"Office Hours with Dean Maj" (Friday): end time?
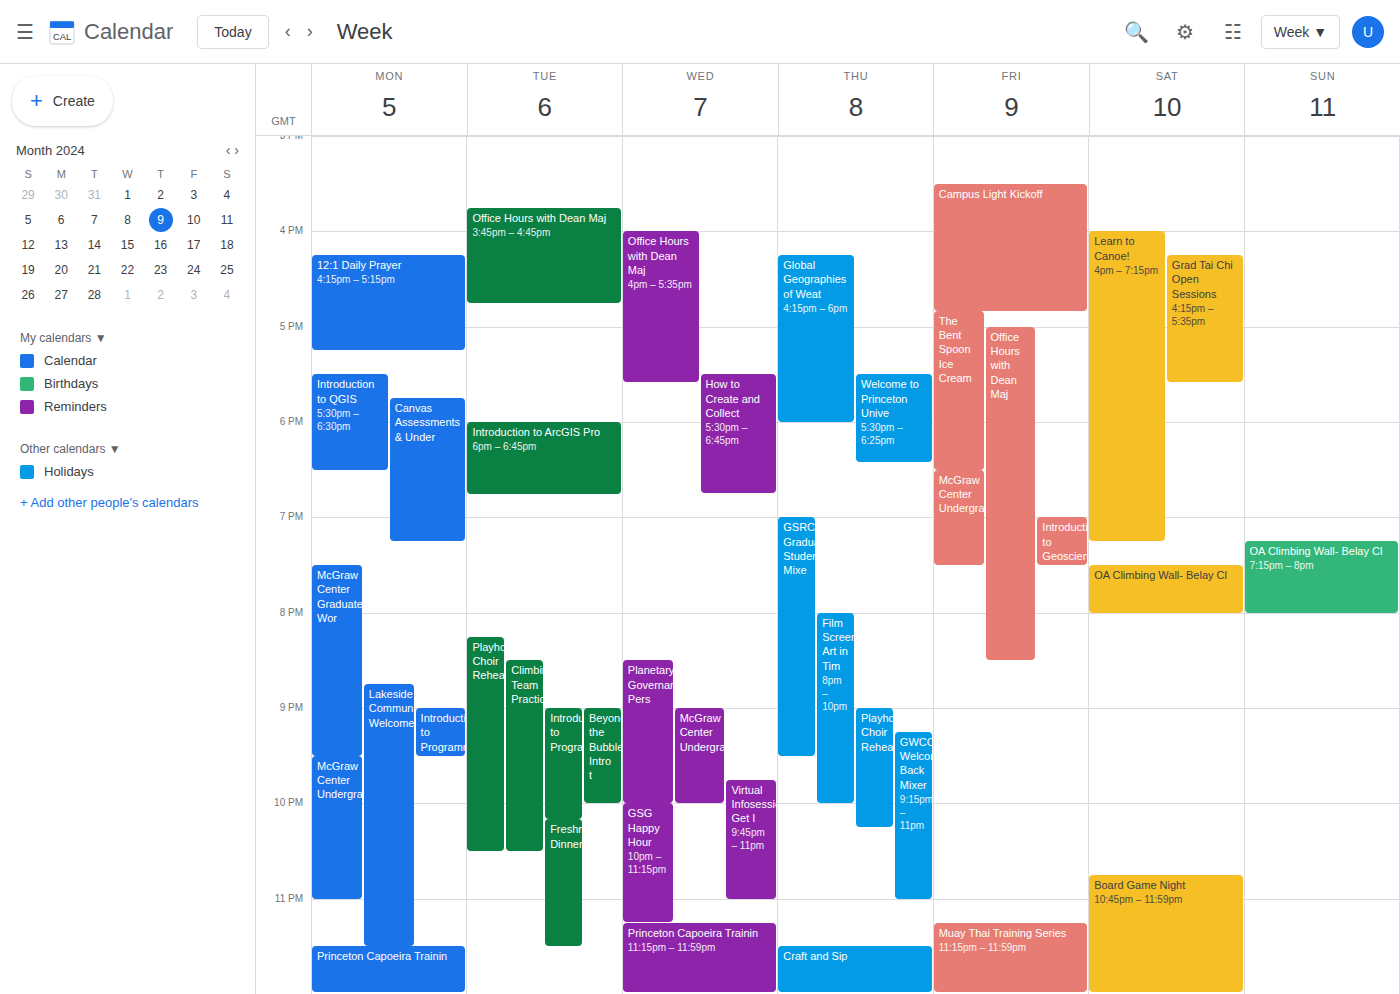
8:30 PM